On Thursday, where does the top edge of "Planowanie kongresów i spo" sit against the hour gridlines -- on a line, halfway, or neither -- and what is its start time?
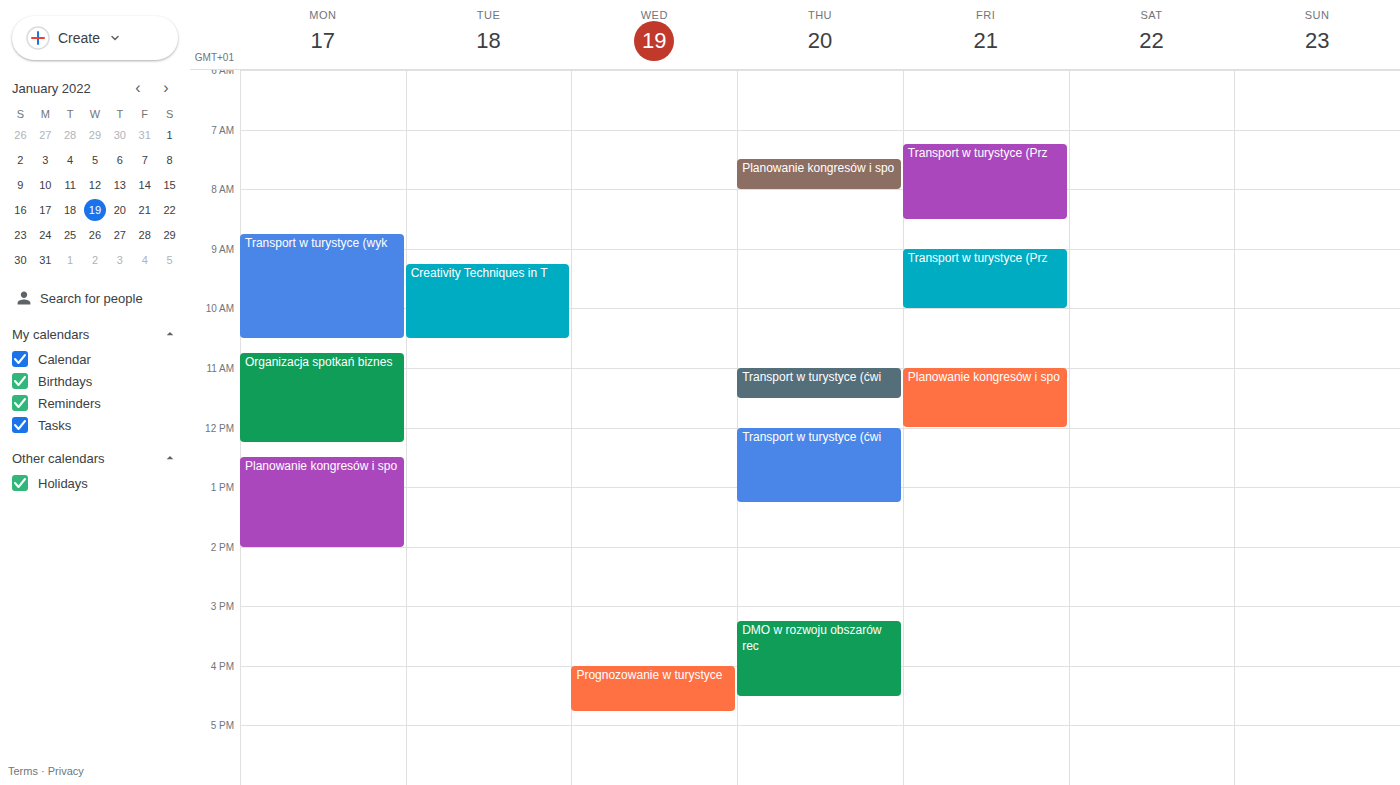
7:30 AM -- halfway between the 7 AM and 8 AM lines.